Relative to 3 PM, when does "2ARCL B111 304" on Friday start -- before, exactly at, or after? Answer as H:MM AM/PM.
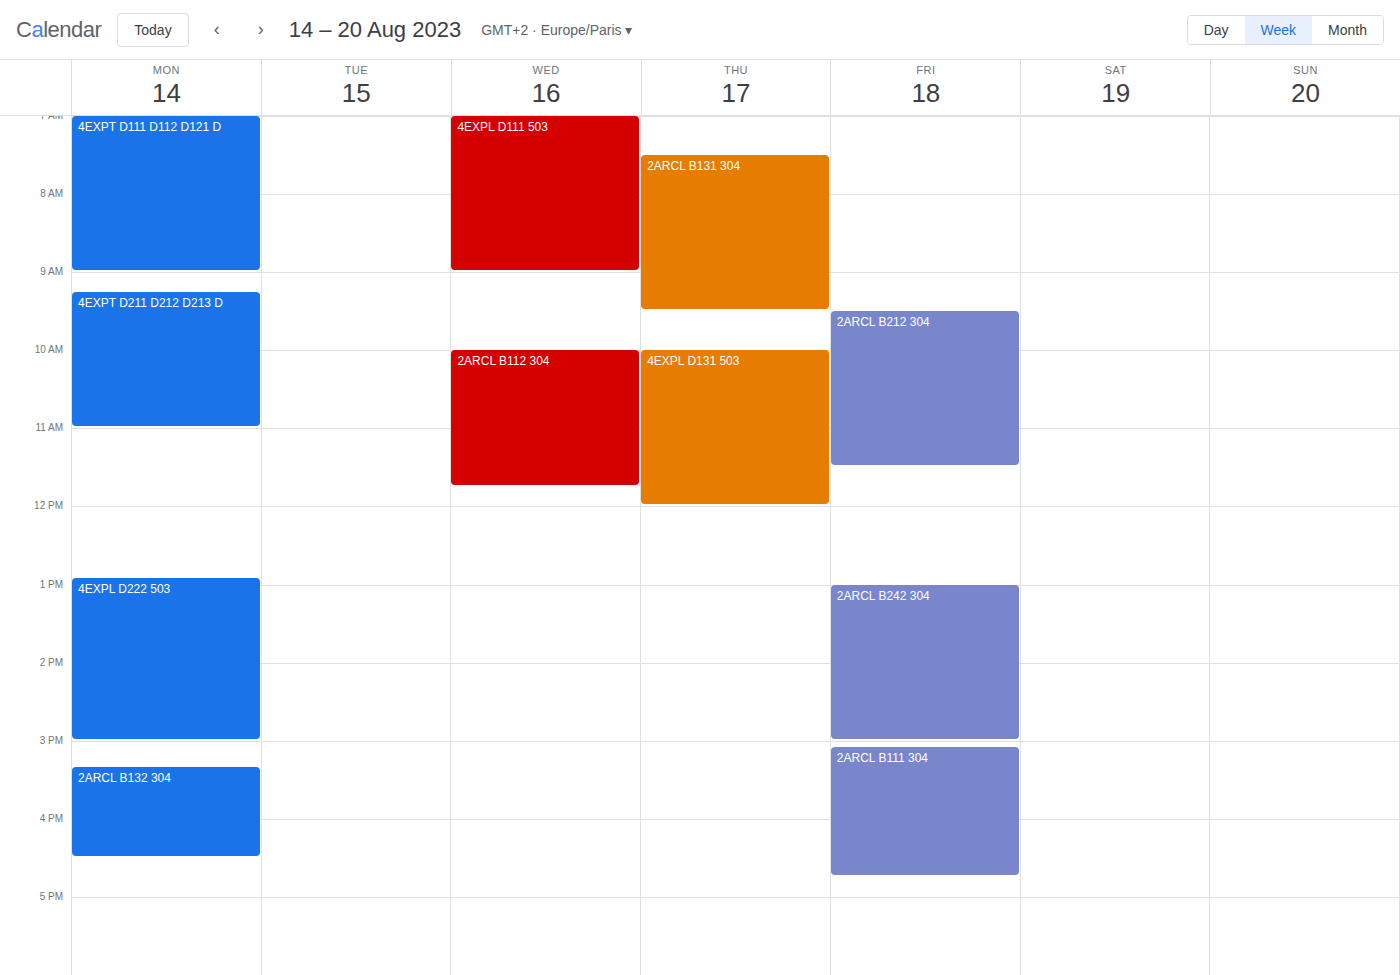
3:05 PM -- after 3 PM, 5 minutes below the 3 PM line.